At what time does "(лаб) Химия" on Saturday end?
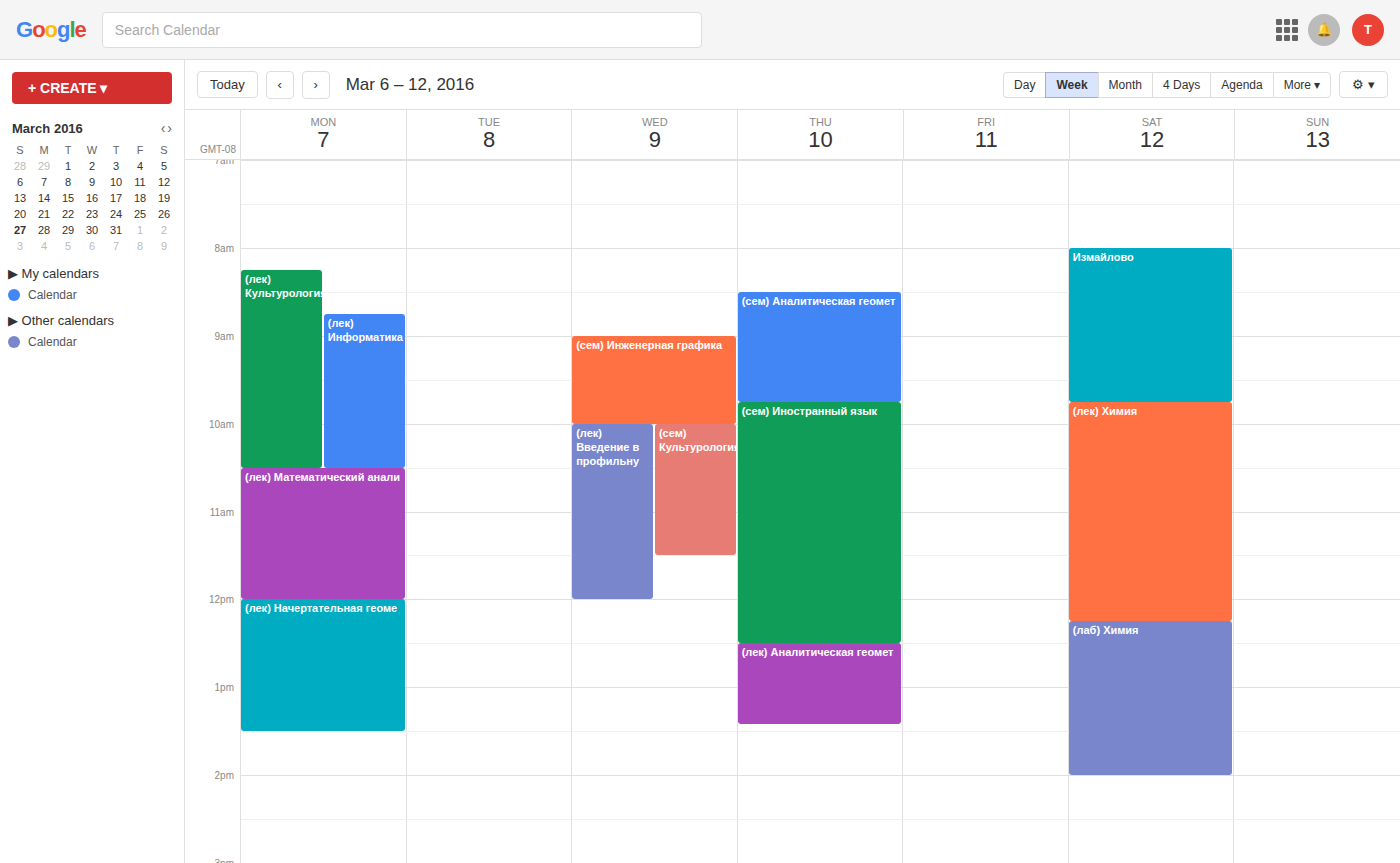
2:00 PM